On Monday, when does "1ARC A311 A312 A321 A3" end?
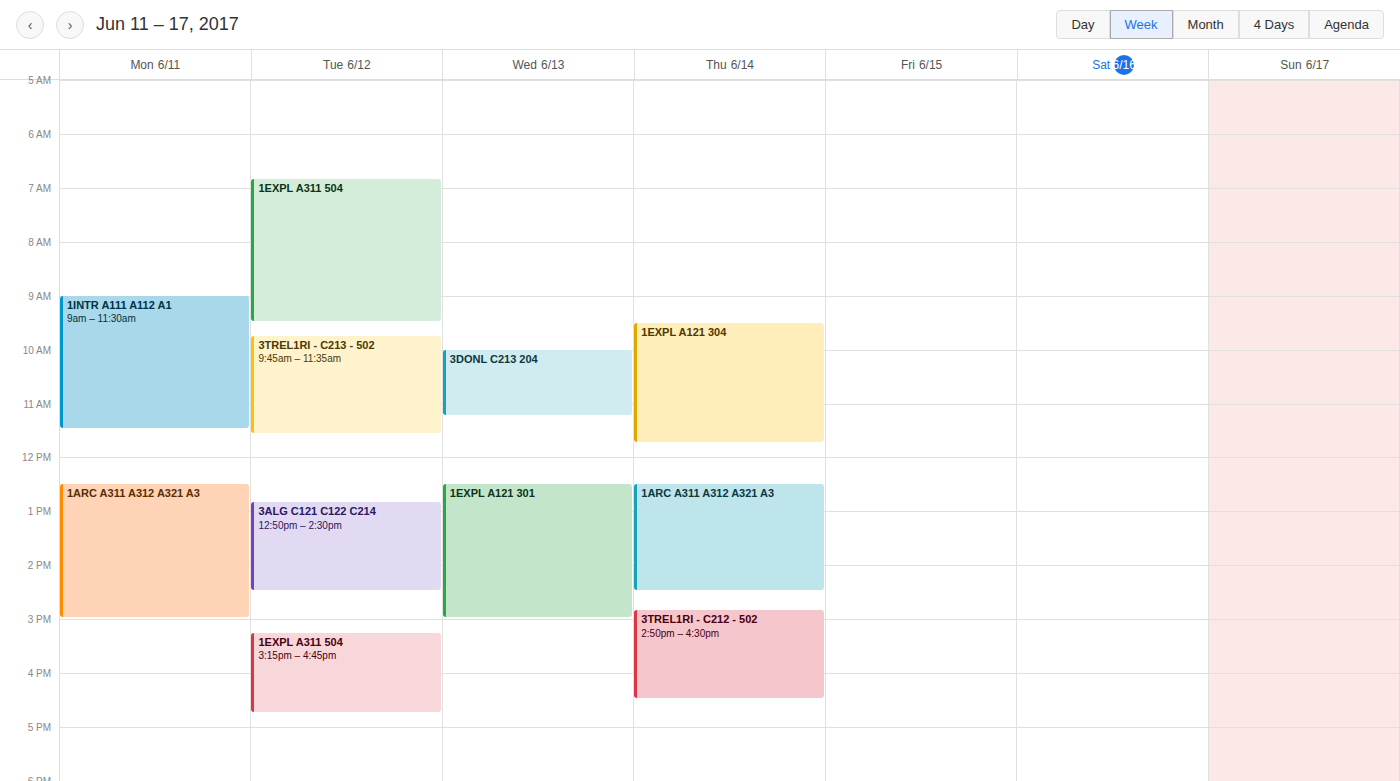
3:00 PM